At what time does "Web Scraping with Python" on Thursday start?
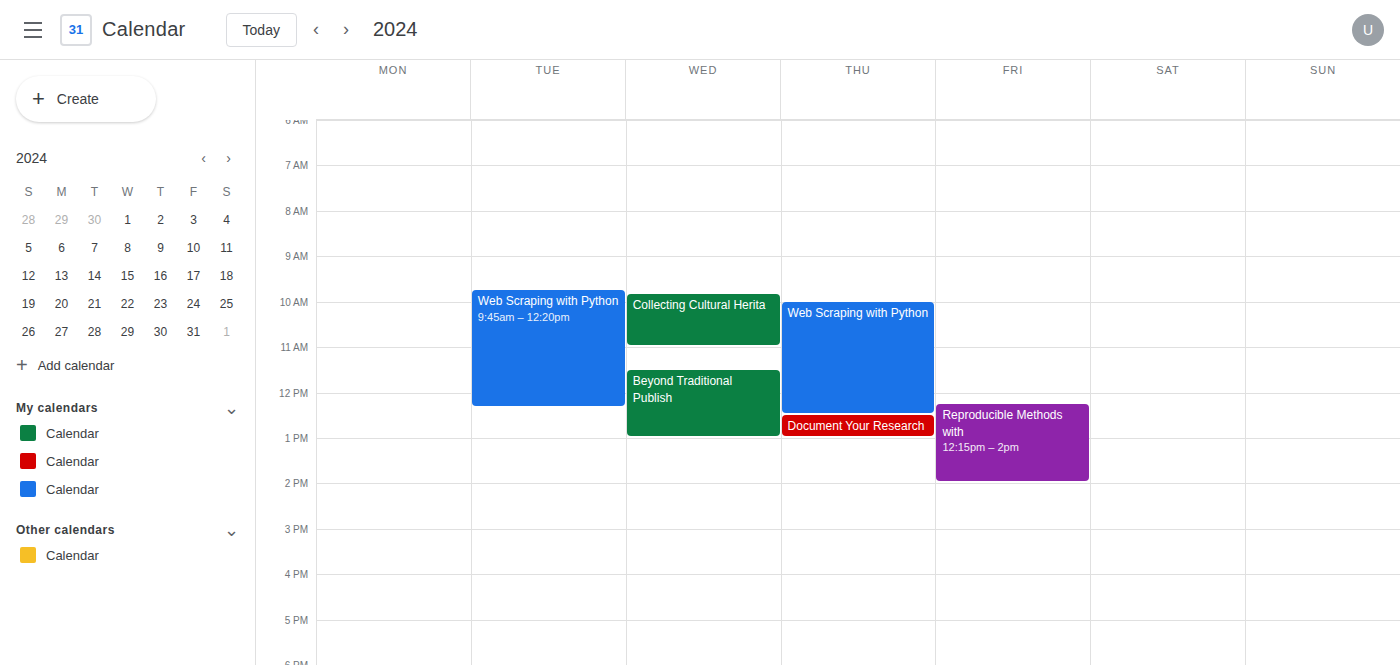
10:00 AM